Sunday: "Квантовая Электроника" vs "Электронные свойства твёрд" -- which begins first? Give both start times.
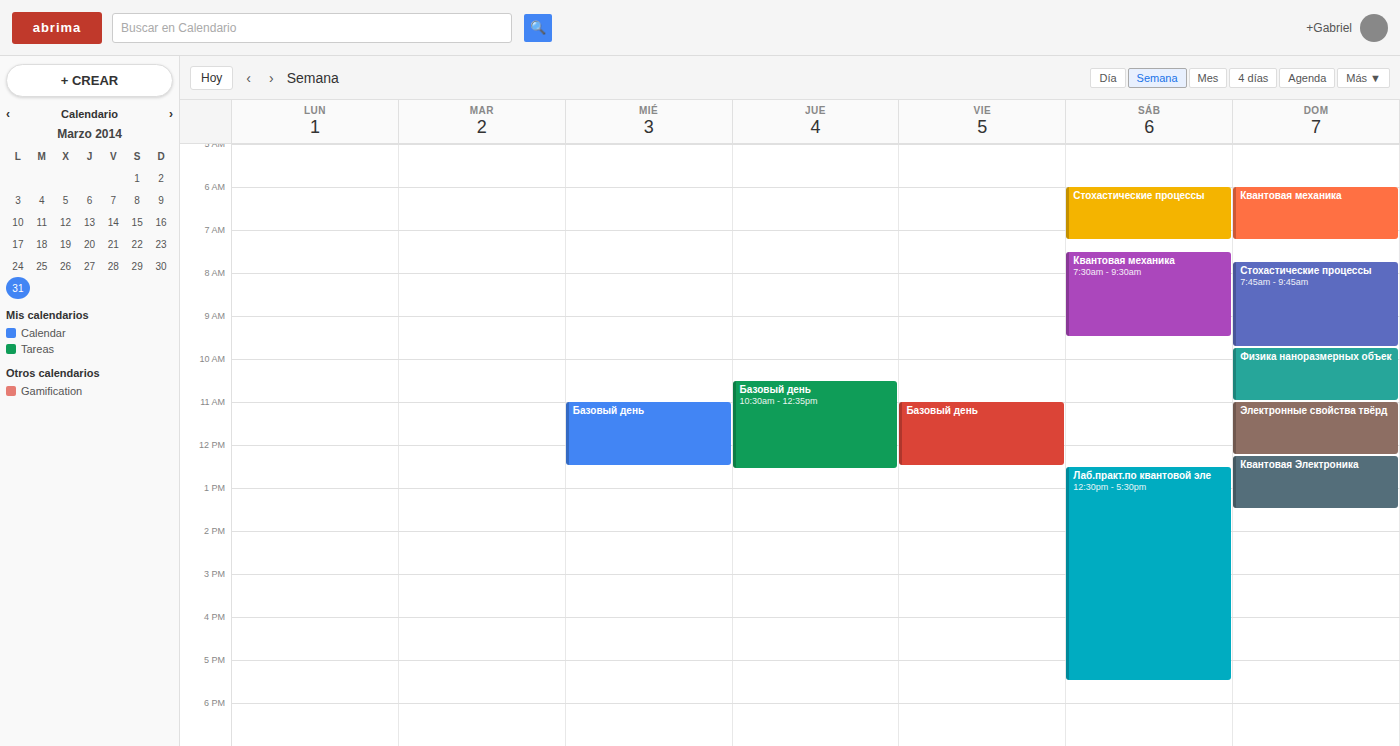
"Электронные свойства твёрд" 11:00 AM; "Квантовая Электроника" 12:15 PM.